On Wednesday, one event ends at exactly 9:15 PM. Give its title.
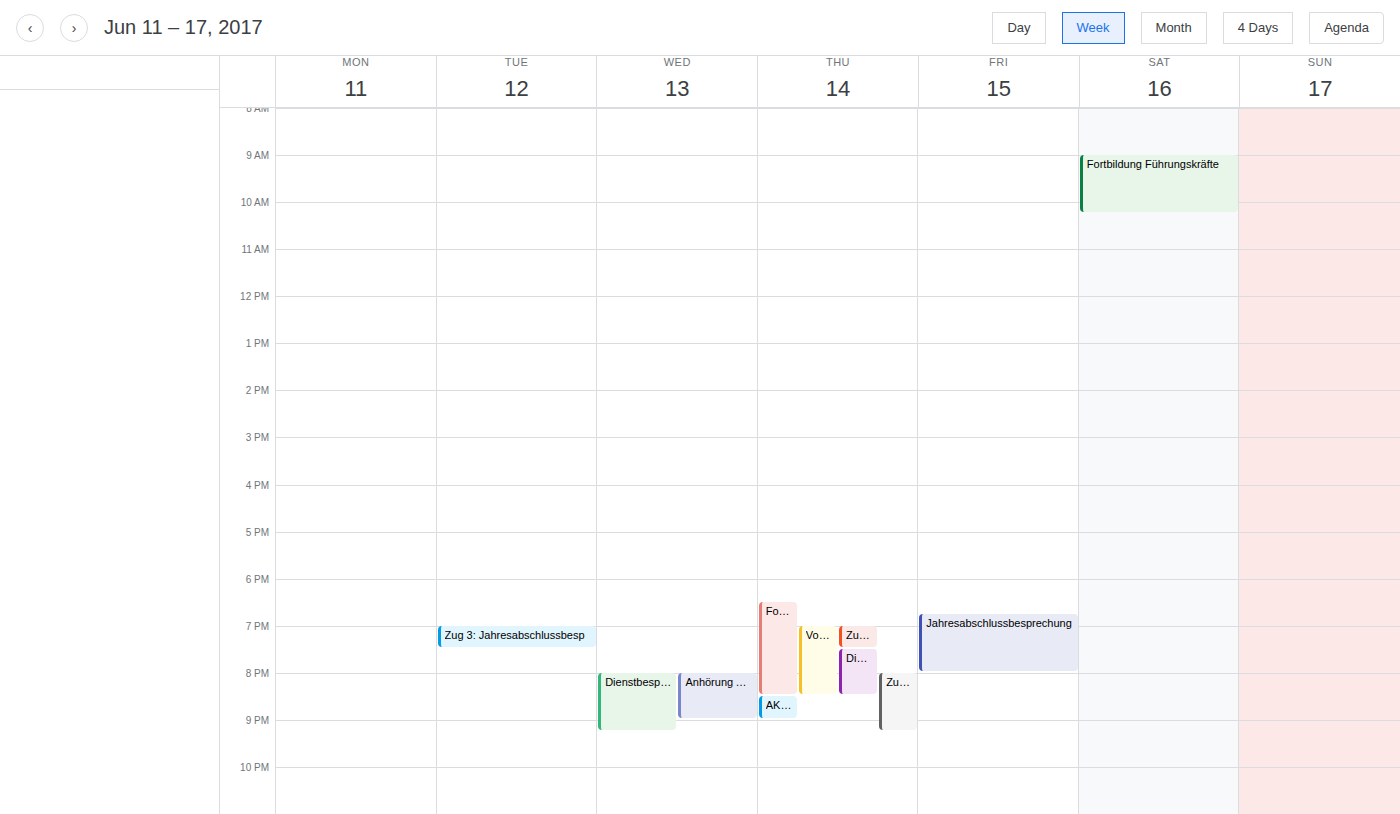
"Dienstbesprechung Stadt"